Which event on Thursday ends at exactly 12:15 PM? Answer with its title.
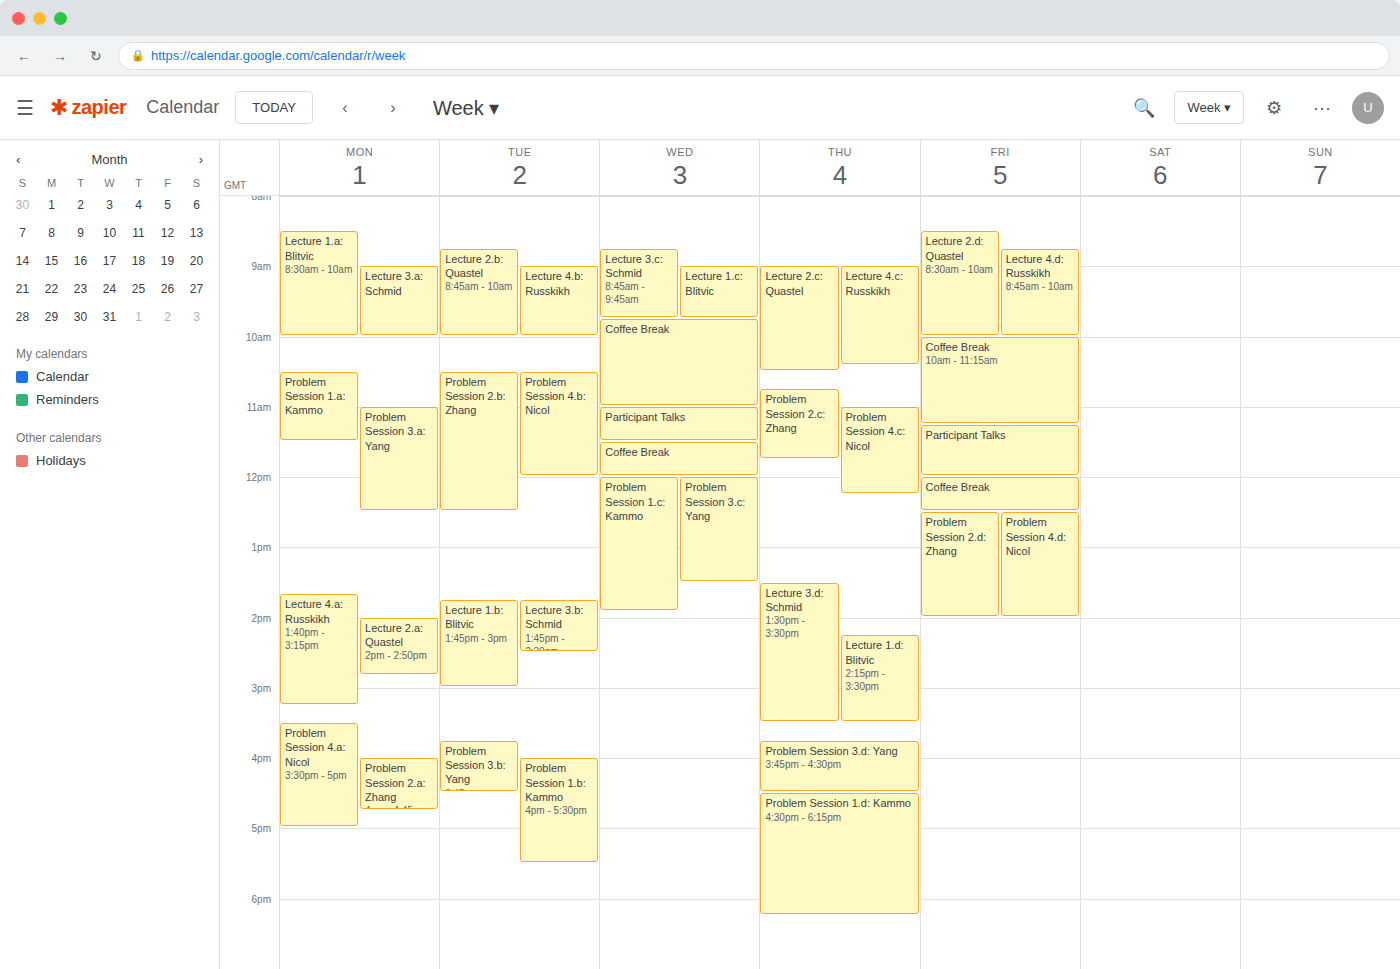
"Problem Session 4.c: Nicol"